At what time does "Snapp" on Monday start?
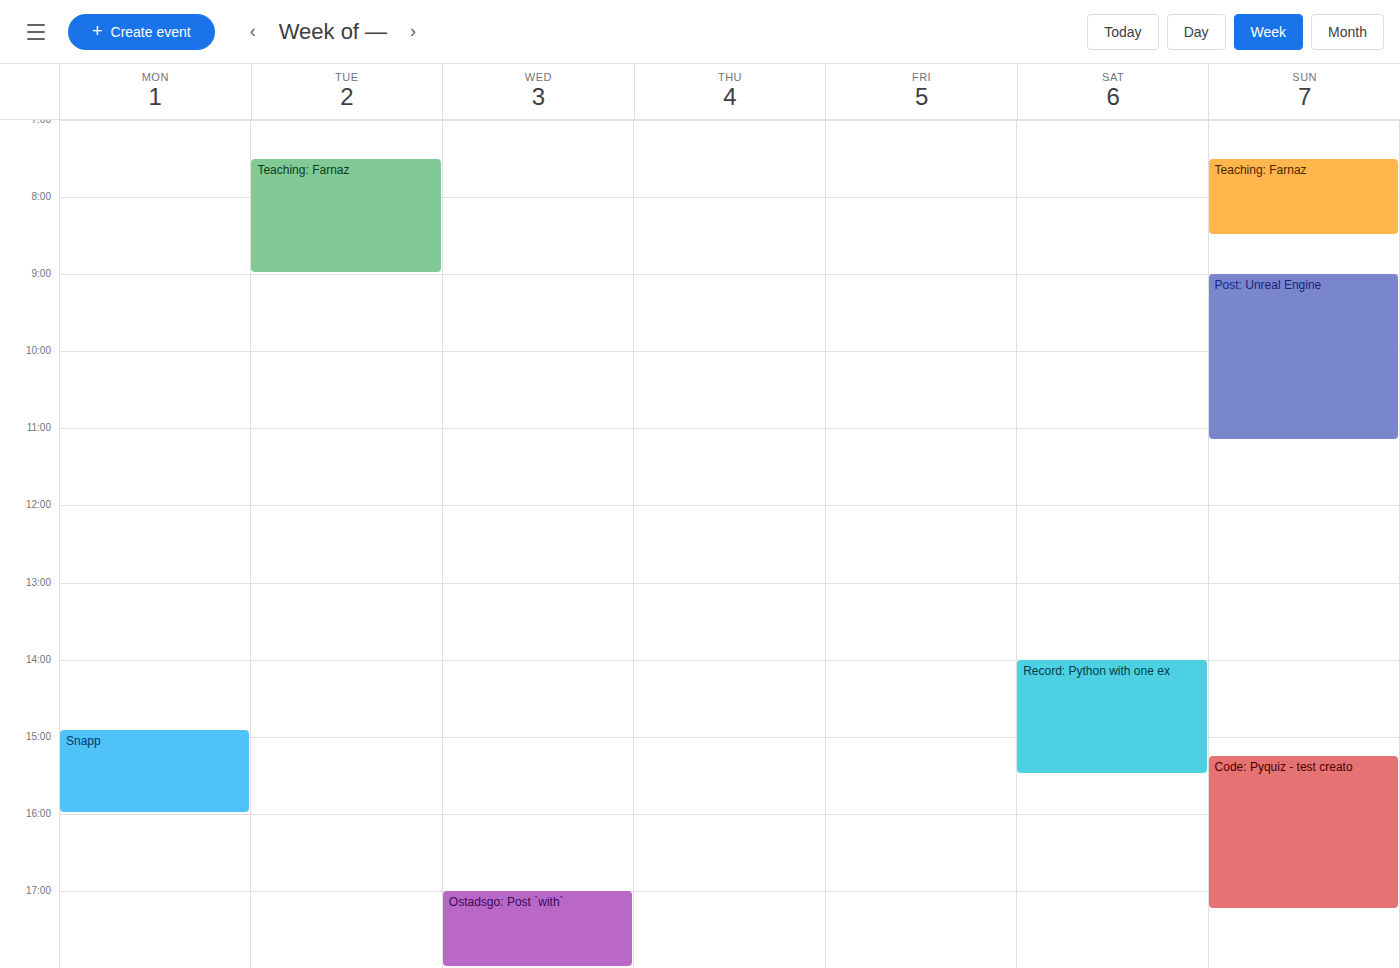
14:55